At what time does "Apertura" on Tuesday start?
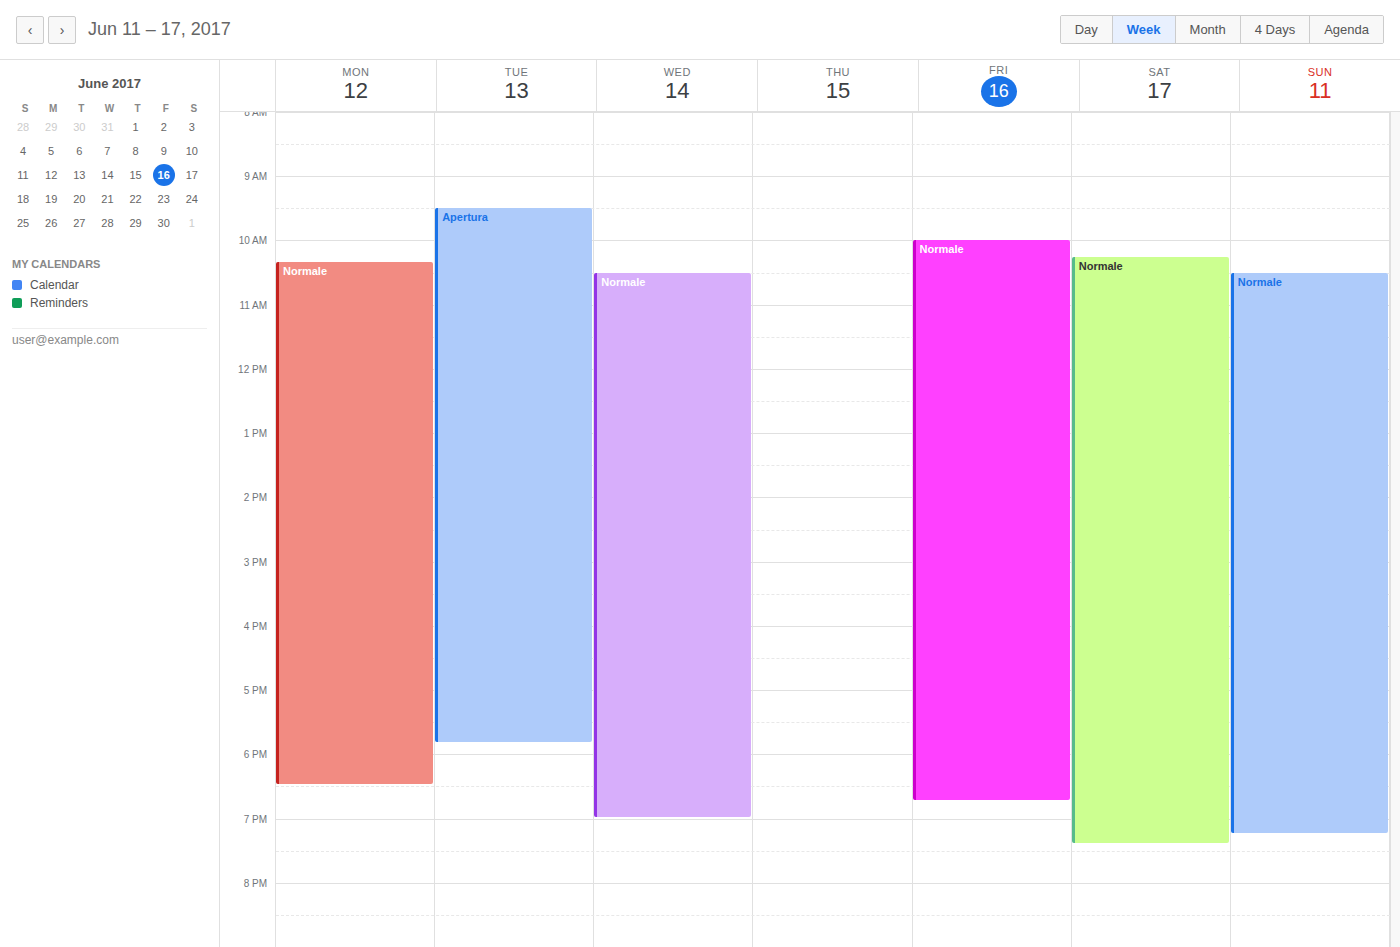
9:30 AM